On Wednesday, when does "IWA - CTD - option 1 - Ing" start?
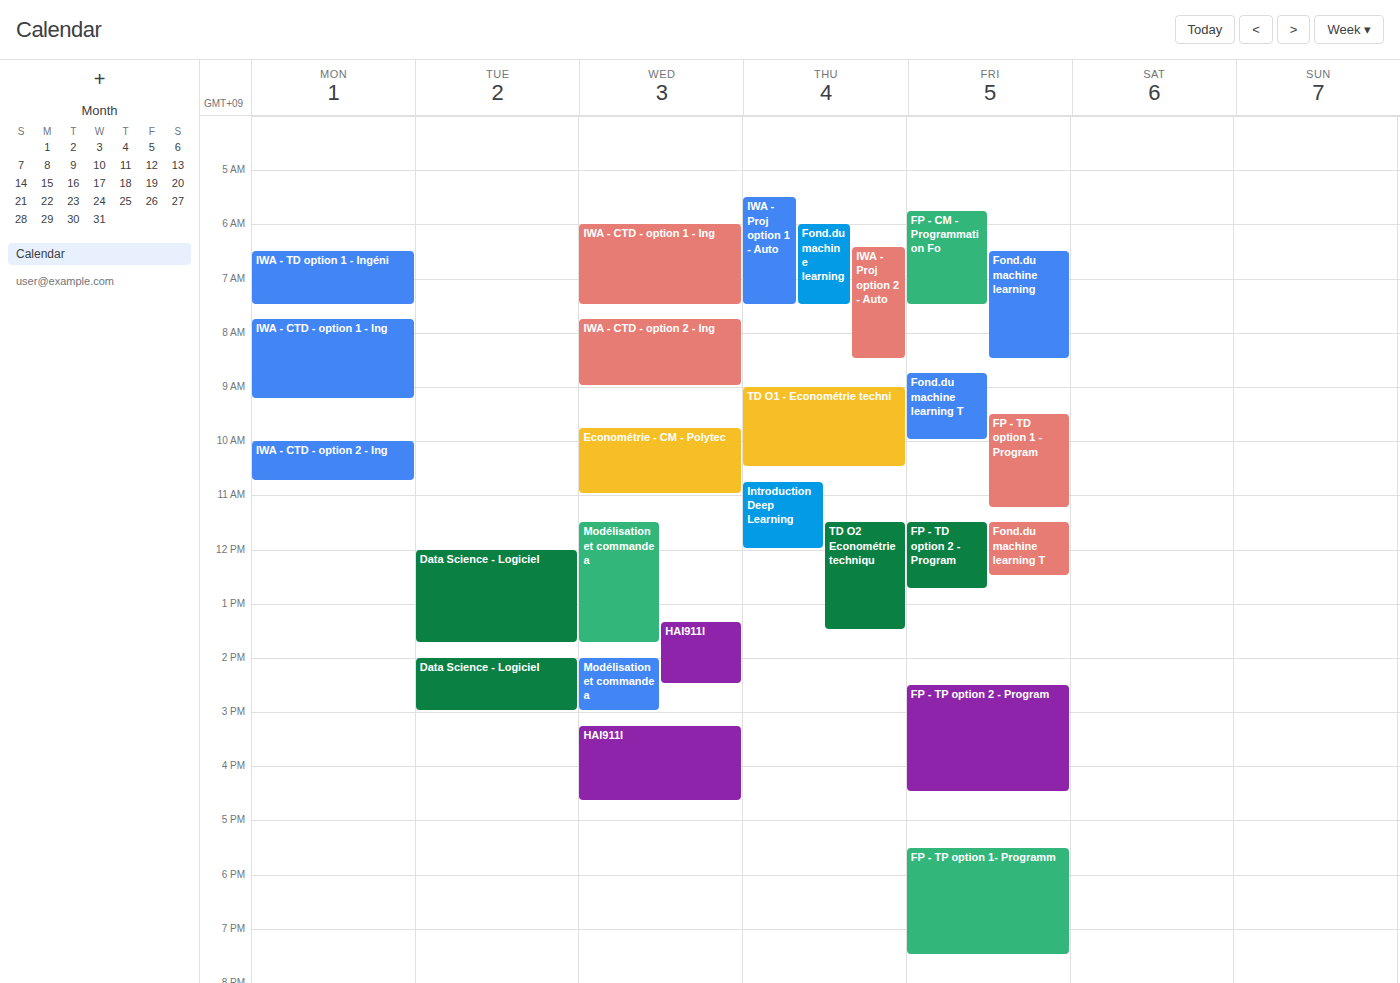
6:00 AM